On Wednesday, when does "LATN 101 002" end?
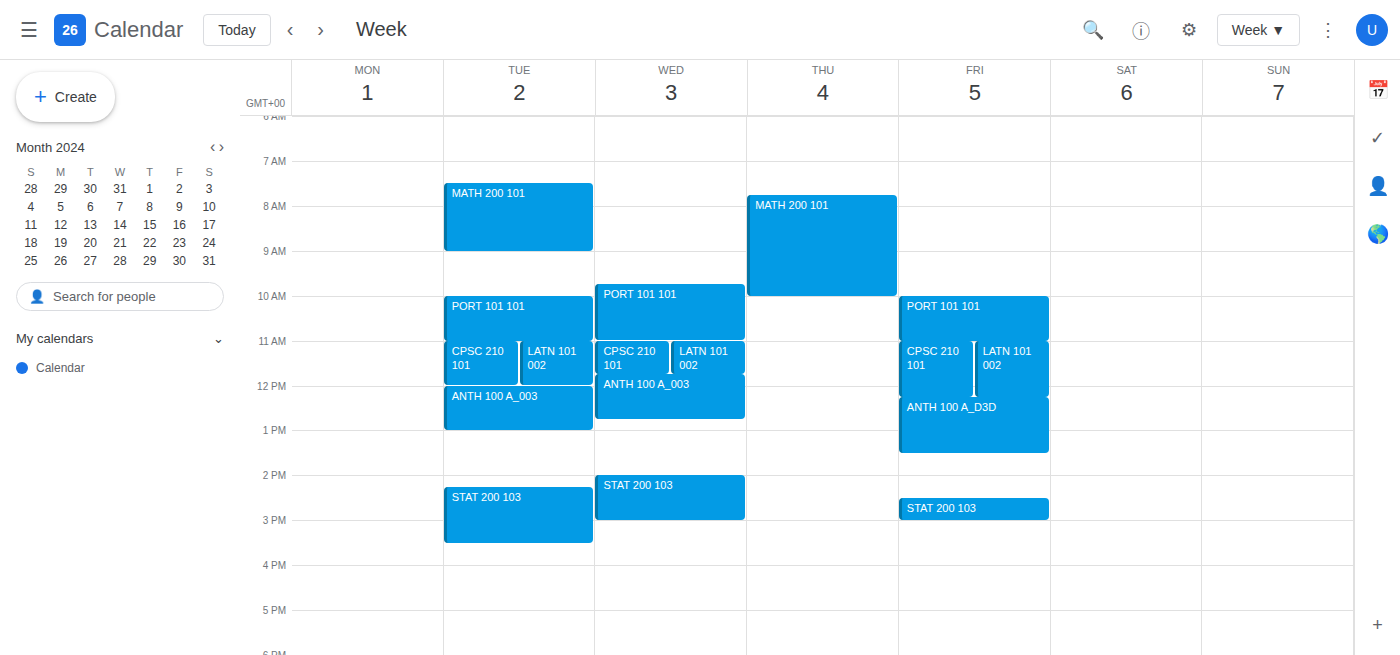
11:45 AM